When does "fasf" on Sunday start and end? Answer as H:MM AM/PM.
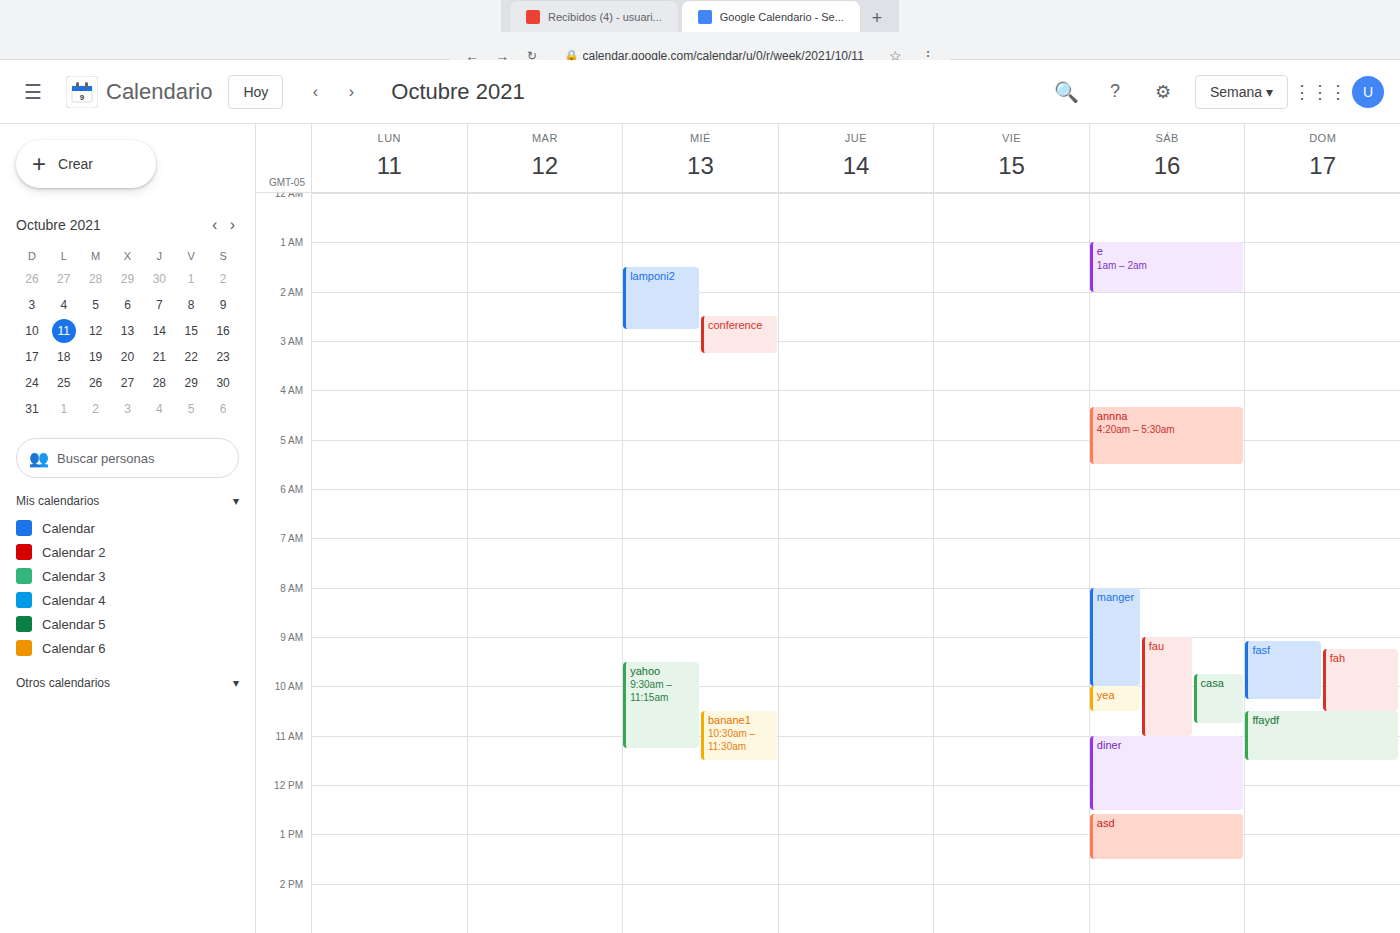
9:05 AM to 10:15 AM